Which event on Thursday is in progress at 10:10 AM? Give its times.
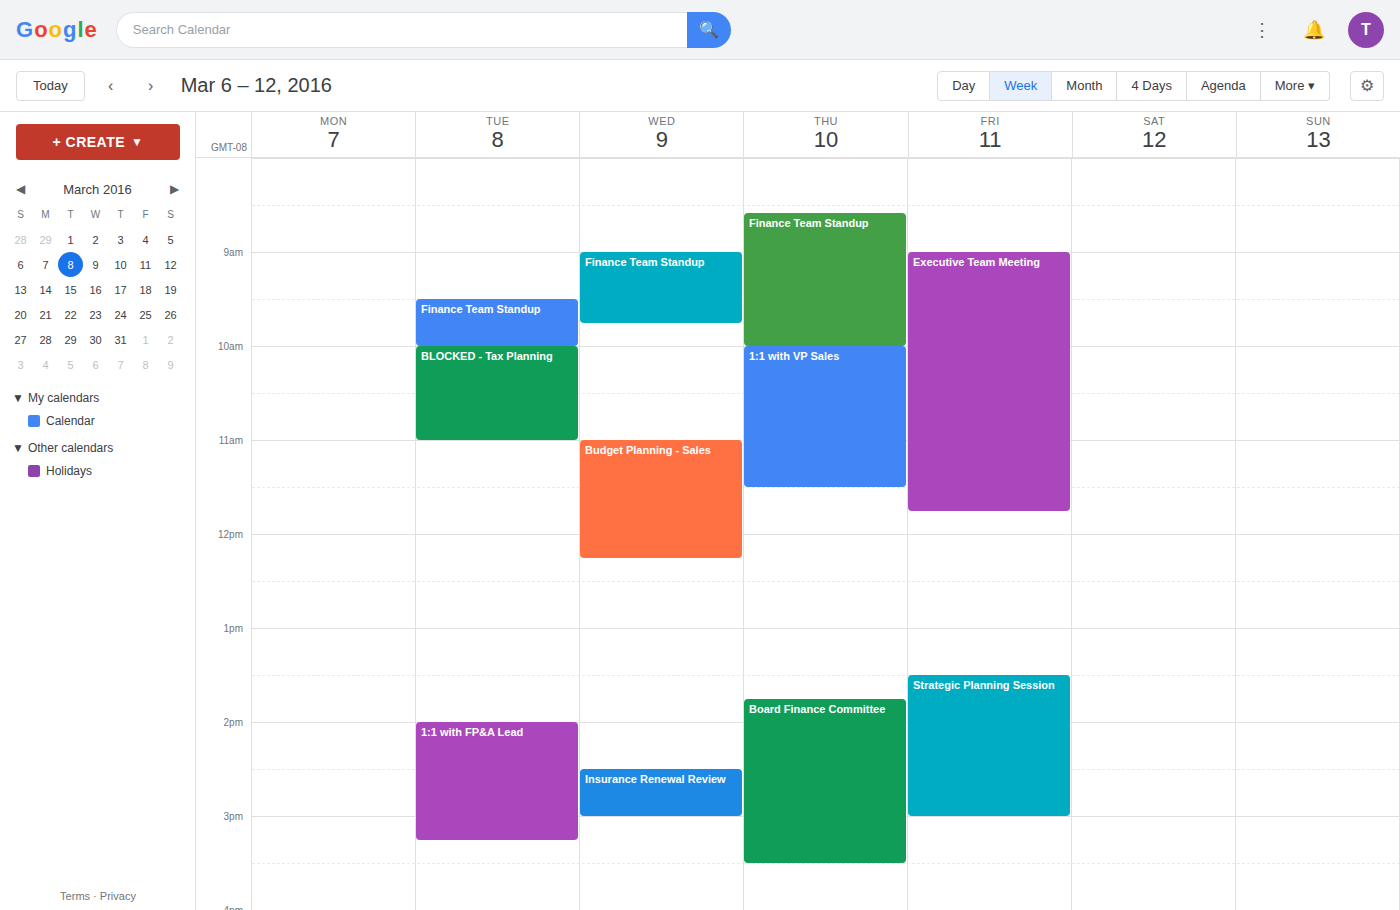
"1:1 with VP Sales", 10:00 AM to 11:30 AM